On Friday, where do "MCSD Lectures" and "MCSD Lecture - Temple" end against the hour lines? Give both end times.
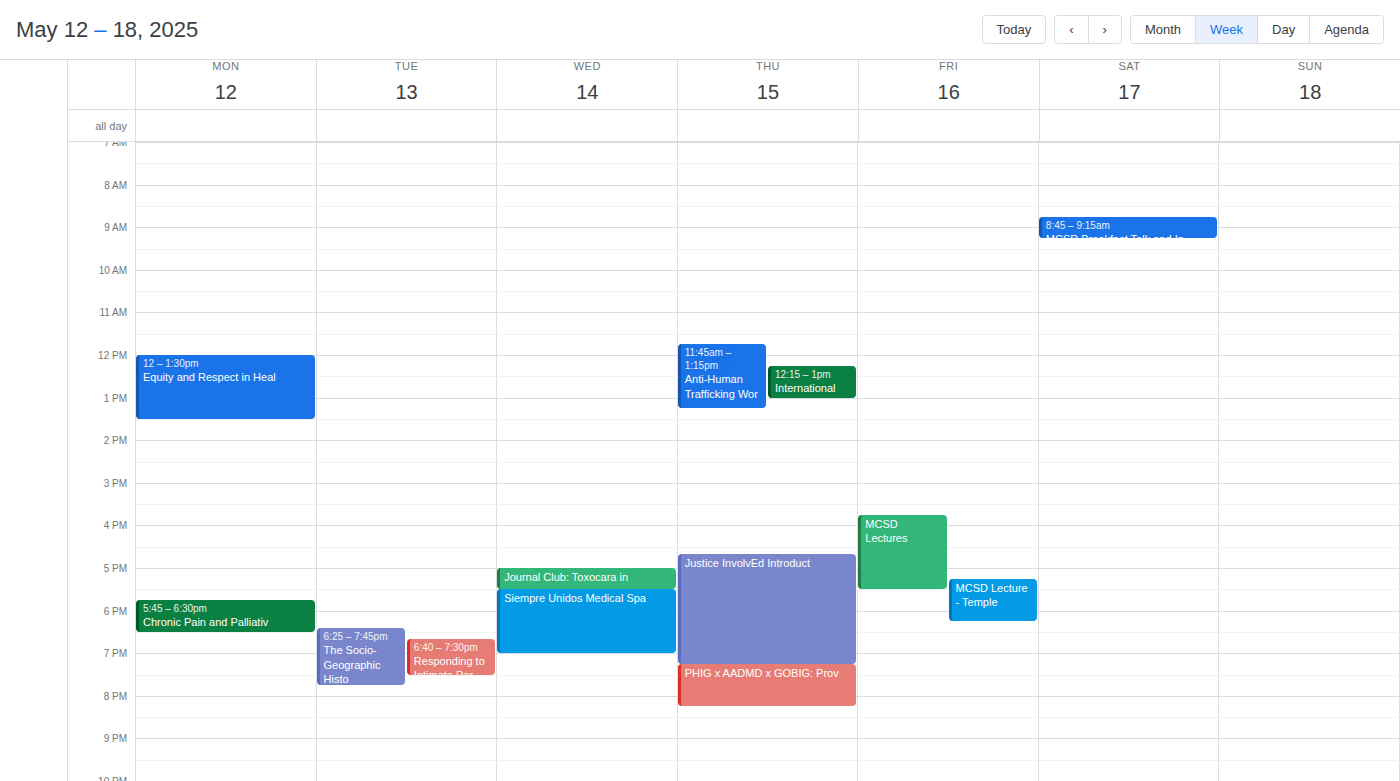
"MCSD Lectures": 5:30 PM, halfway between the 5 PM and 6 PM lines. "MCSD Lecture - Temple": 6:15 PM, neither: a quarter of the way from the 6 PM line to the 7 PM line.